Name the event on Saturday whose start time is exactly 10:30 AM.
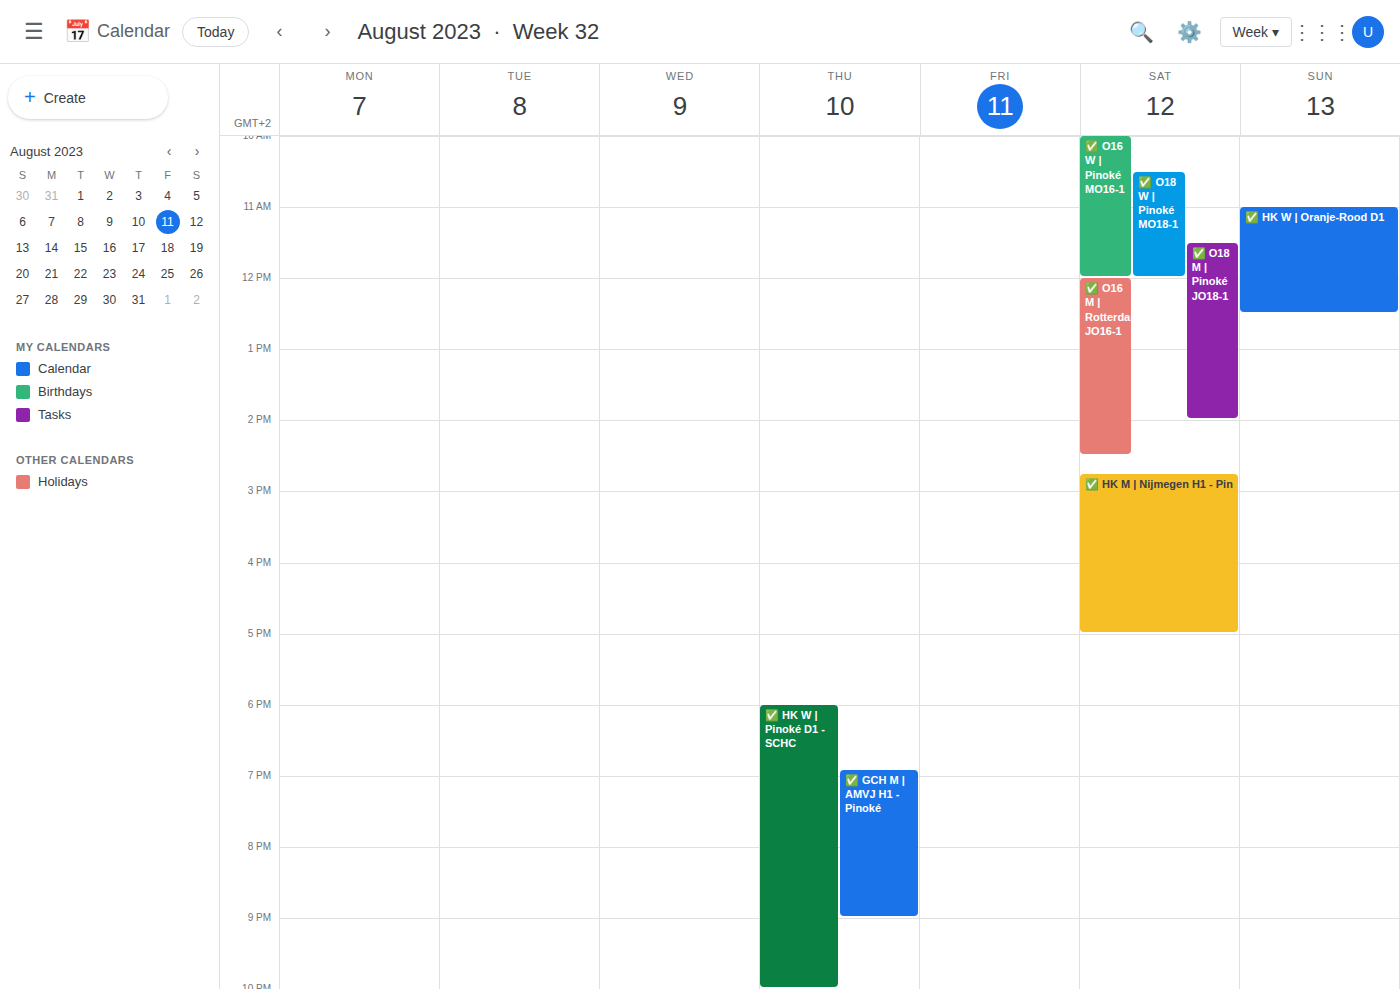
"✅ O18 W | Pinoké MO18-1"